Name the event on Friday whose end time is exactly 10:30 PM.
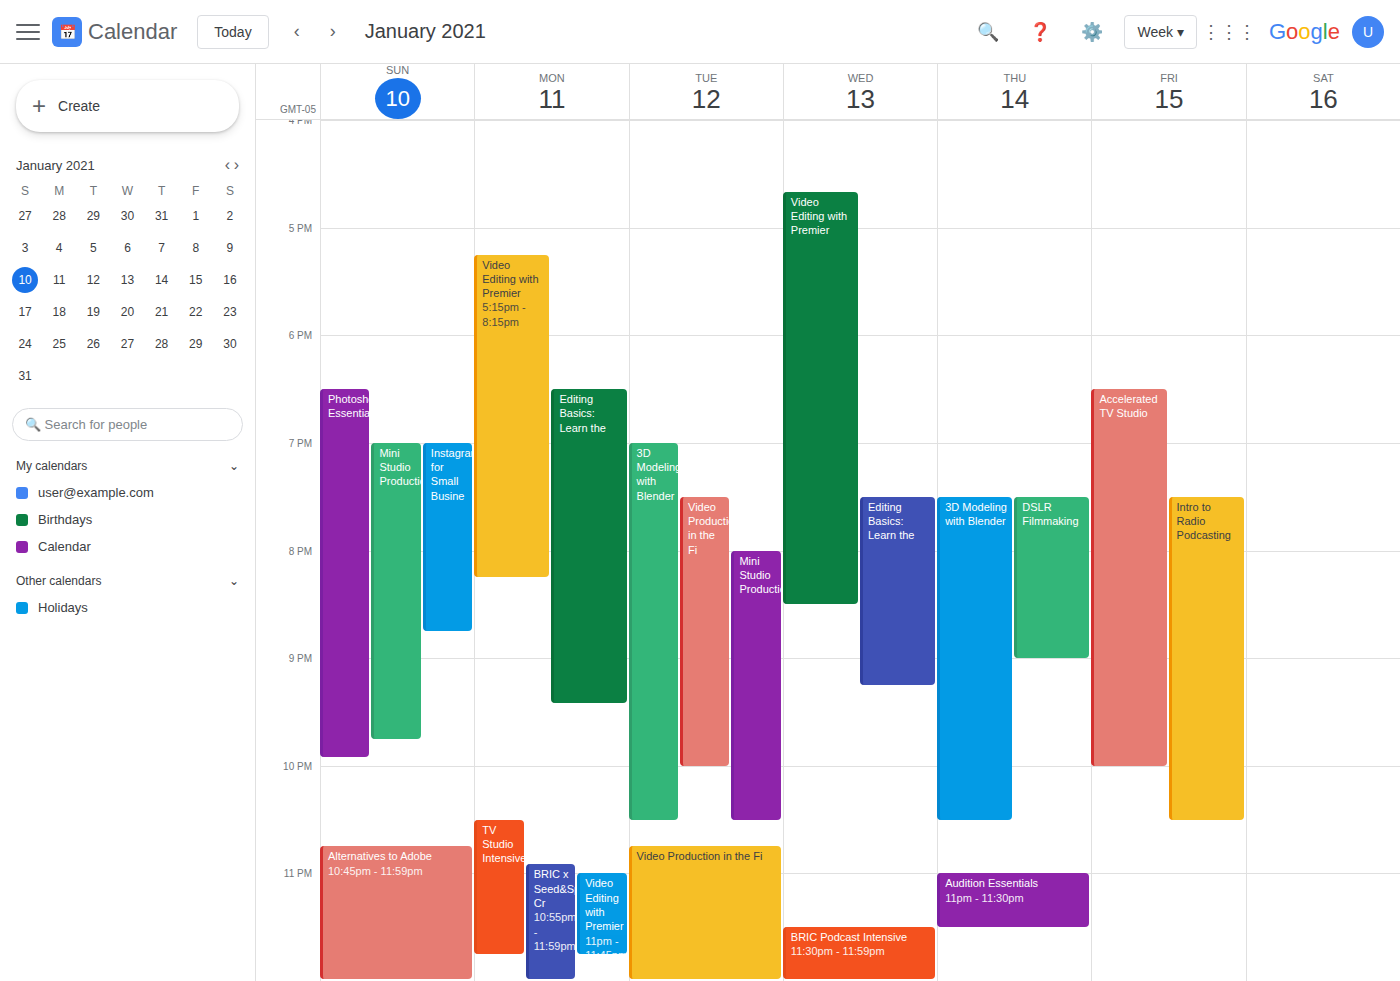
"Intro to Radio Podcasting"